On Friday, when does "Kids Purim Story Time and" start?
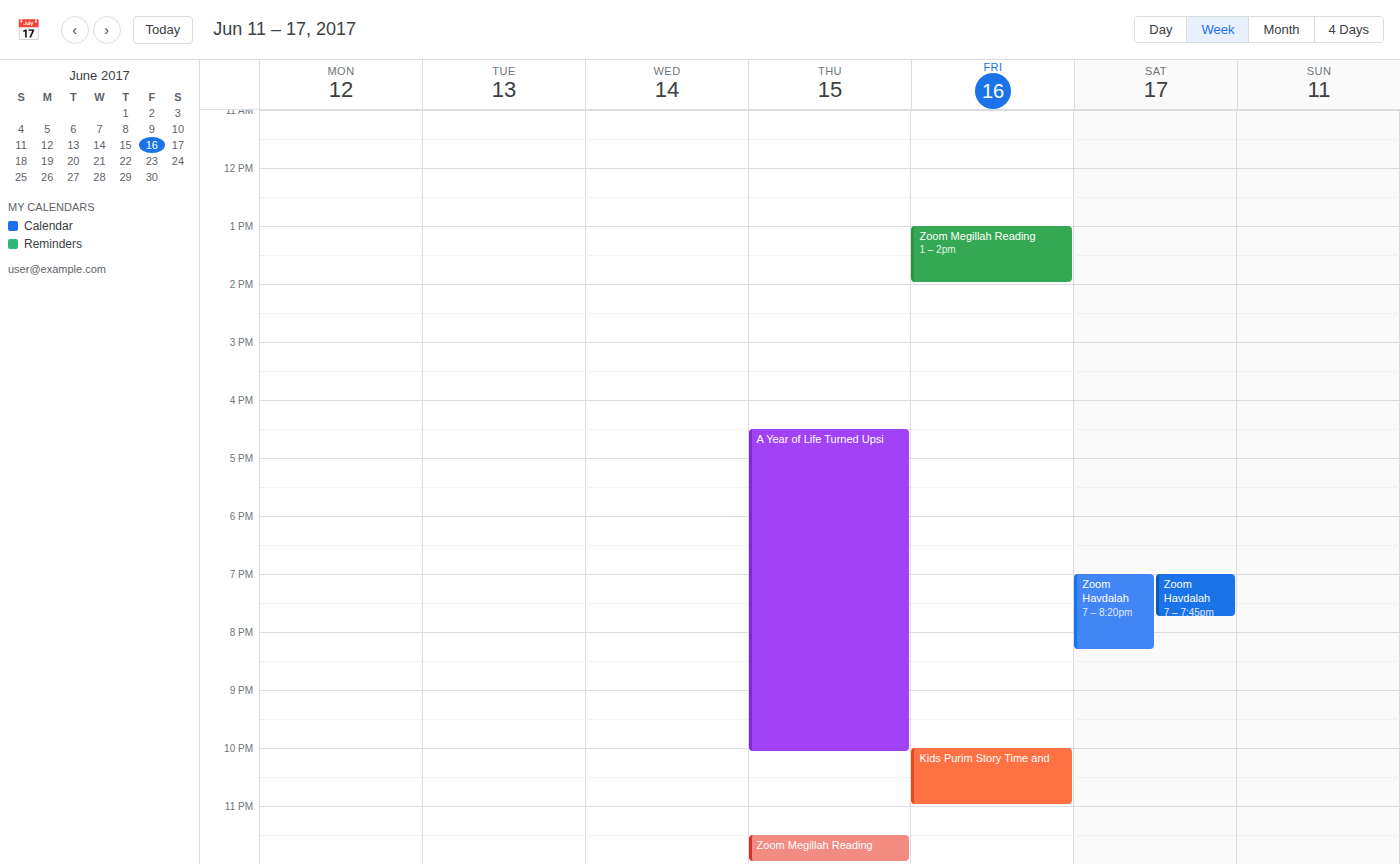
10:00 PM